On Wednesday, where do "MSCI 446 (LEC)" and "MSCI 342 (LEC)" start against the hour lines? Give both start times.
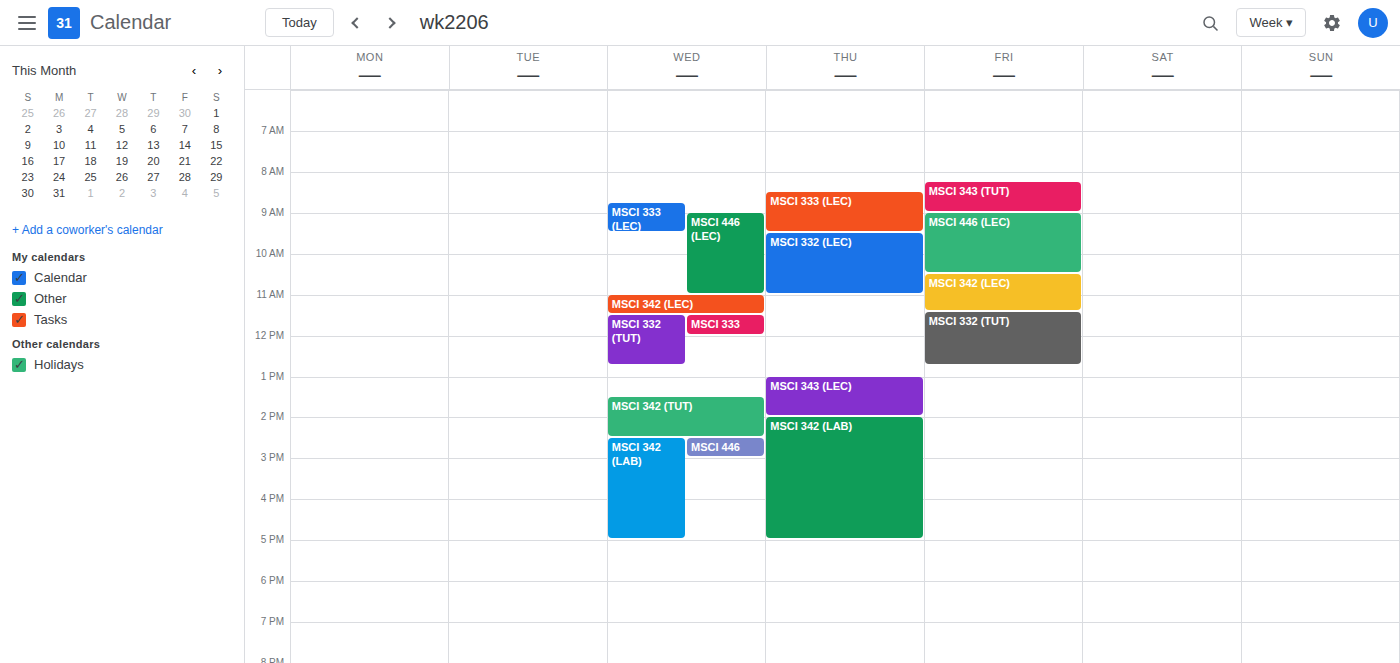
"MSCI 446 (LEC)": 09:00, exactly on the 09:00 line. "MSCI 342 (LEC)": 11:00, exactly on the 11:00 line.